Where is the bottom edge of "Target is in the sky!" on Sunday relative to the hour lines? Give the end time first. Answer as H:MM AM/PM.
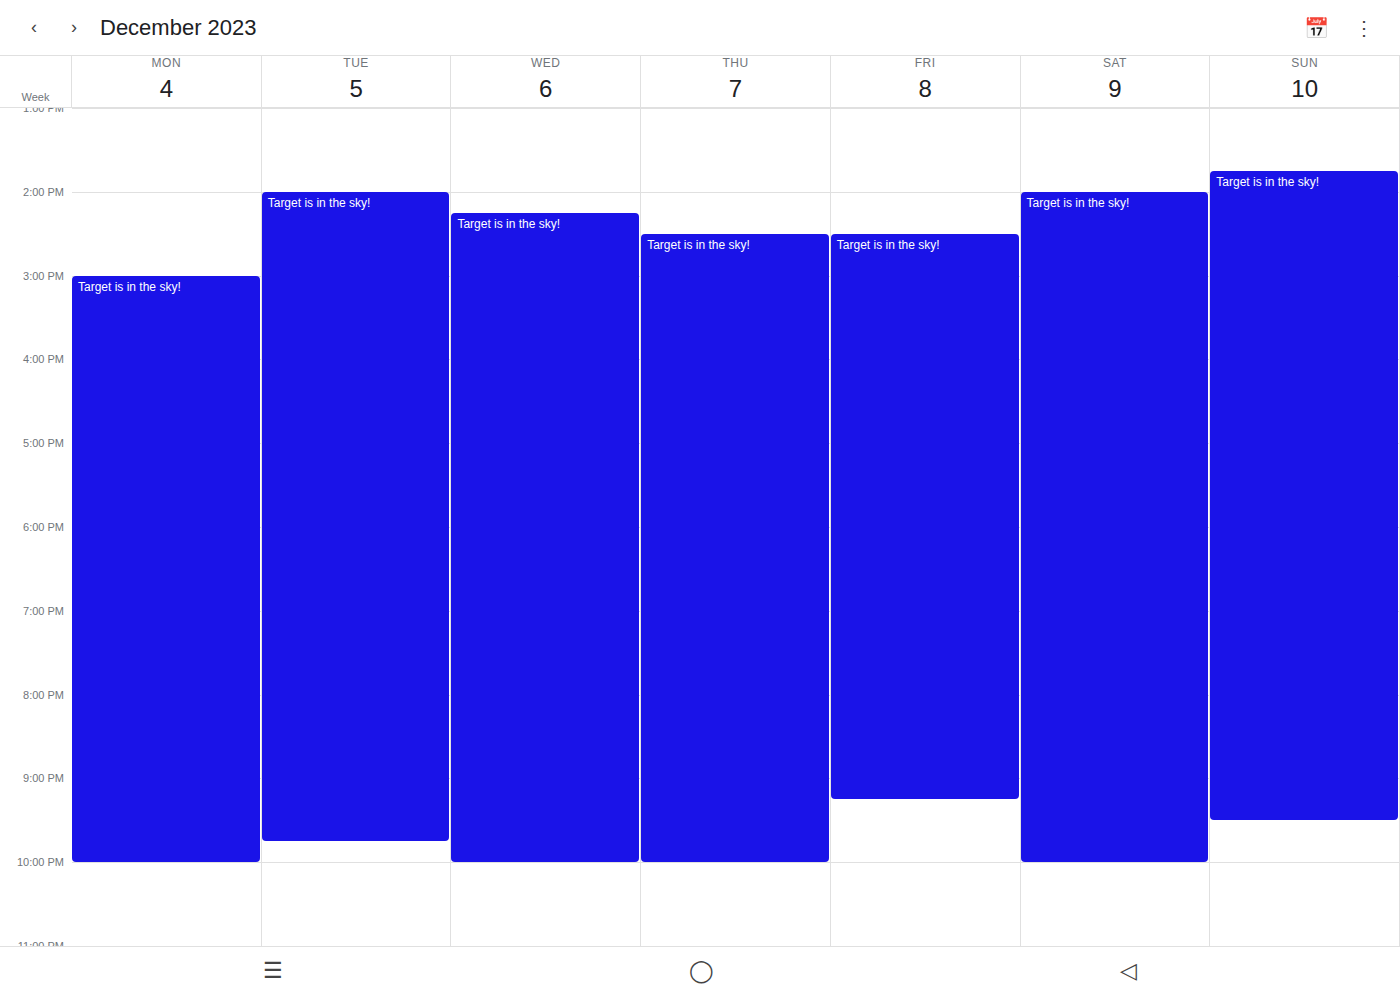
9:30 PM -- halfway between the 9 PM and 10 PM lines.